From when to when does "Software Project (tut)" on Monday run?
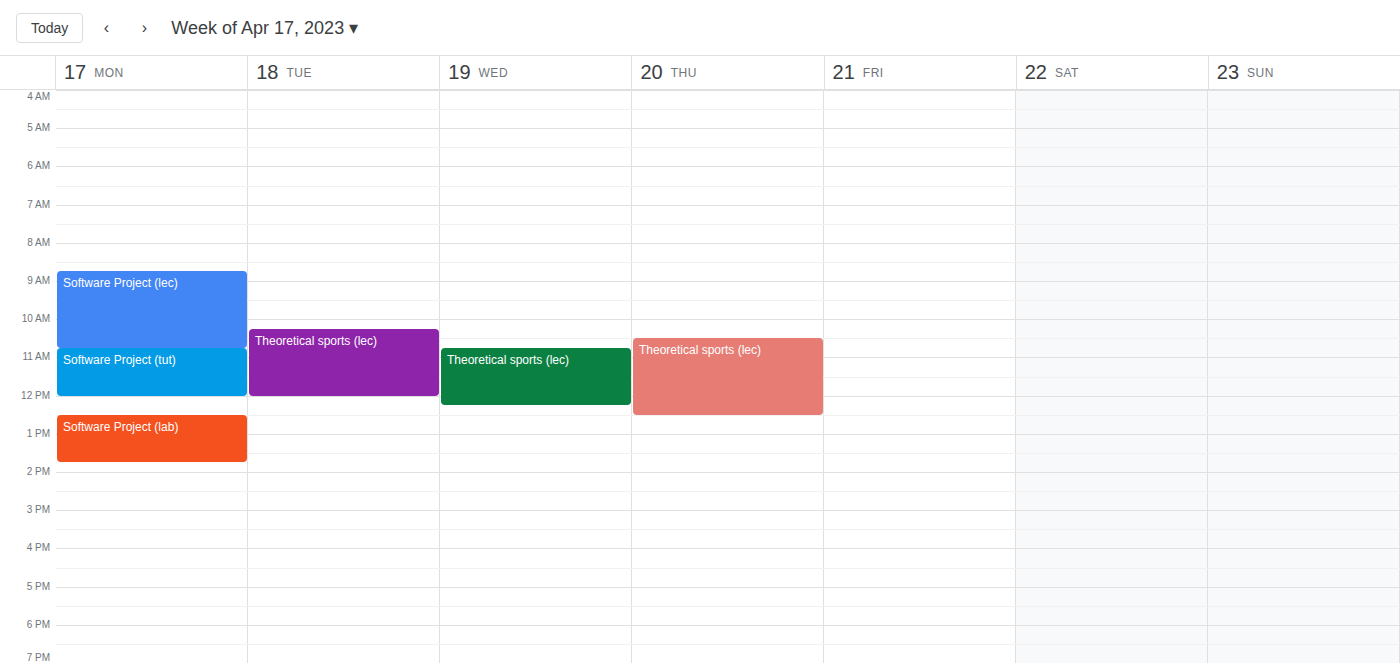
10:45 to 12:00